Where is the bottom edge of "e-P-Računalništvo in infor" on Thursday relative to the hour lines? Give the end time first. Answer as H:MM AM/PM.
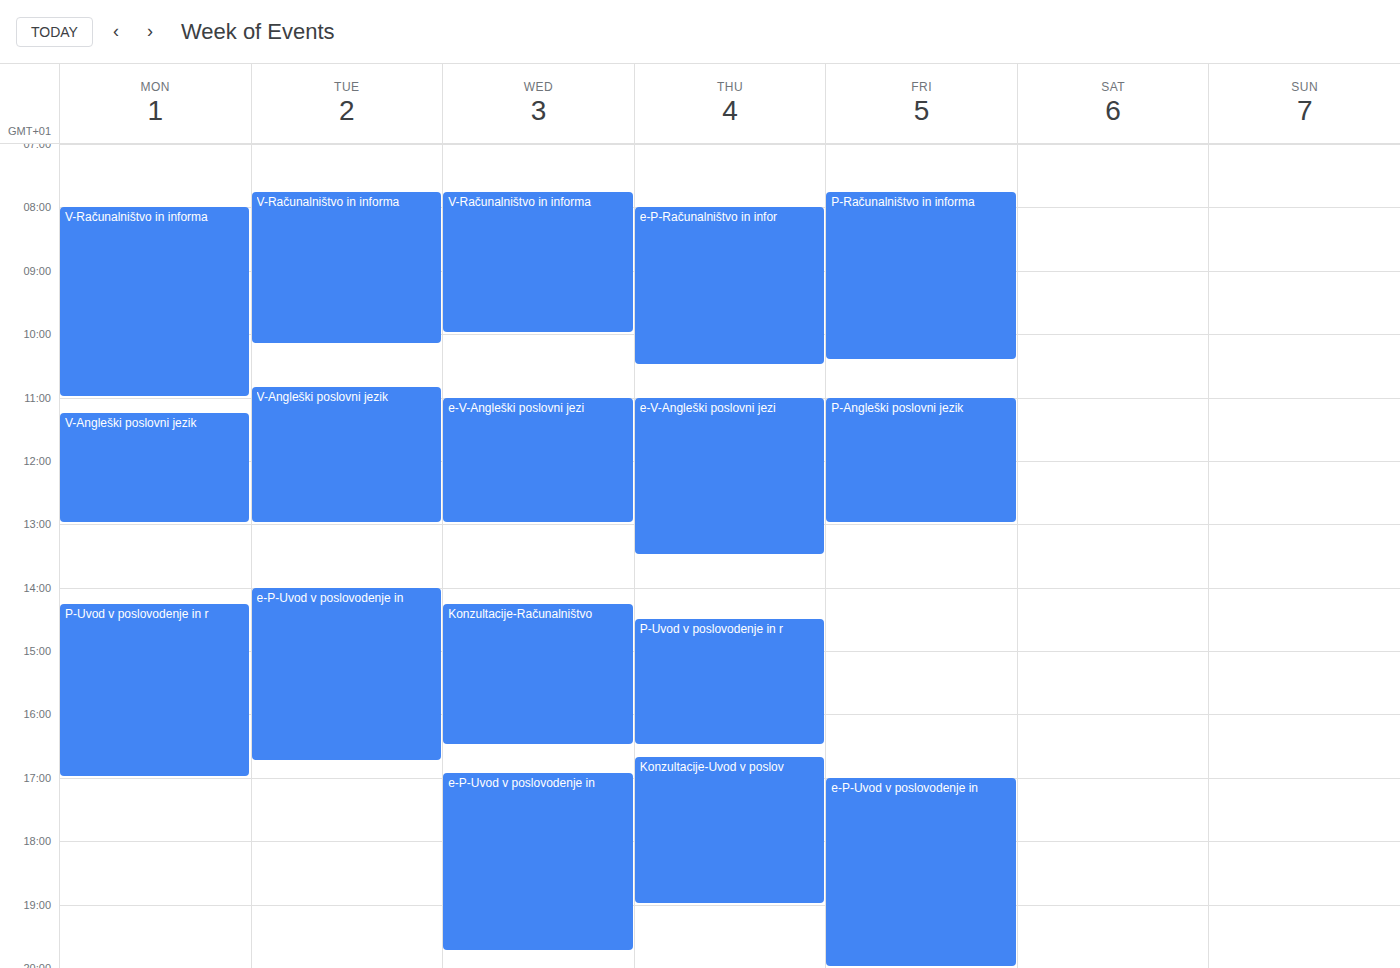
10:30 AM -- halfway between the 10 AM and 11 AM lines.